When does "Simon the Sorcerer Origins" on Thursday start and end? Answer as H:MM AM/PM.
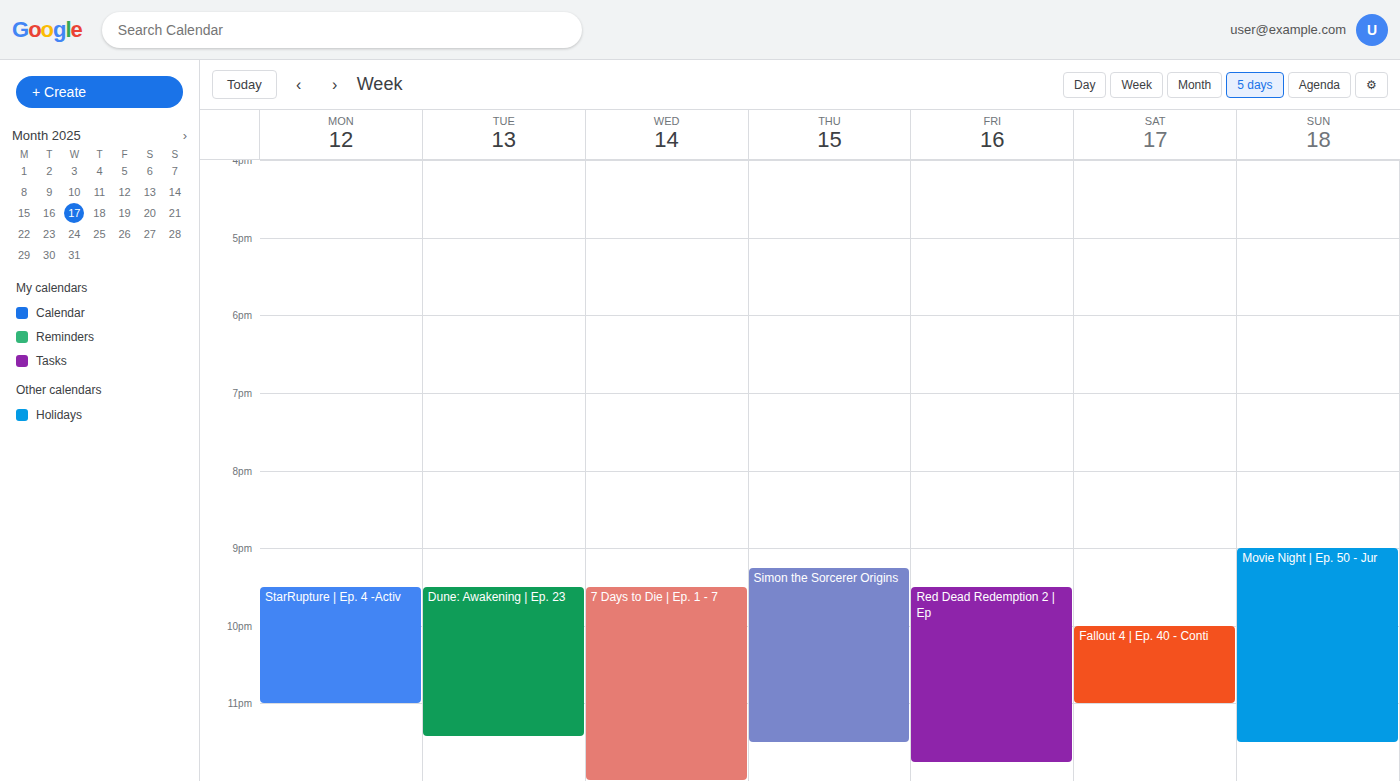
9:15 PM to 11:30 PM